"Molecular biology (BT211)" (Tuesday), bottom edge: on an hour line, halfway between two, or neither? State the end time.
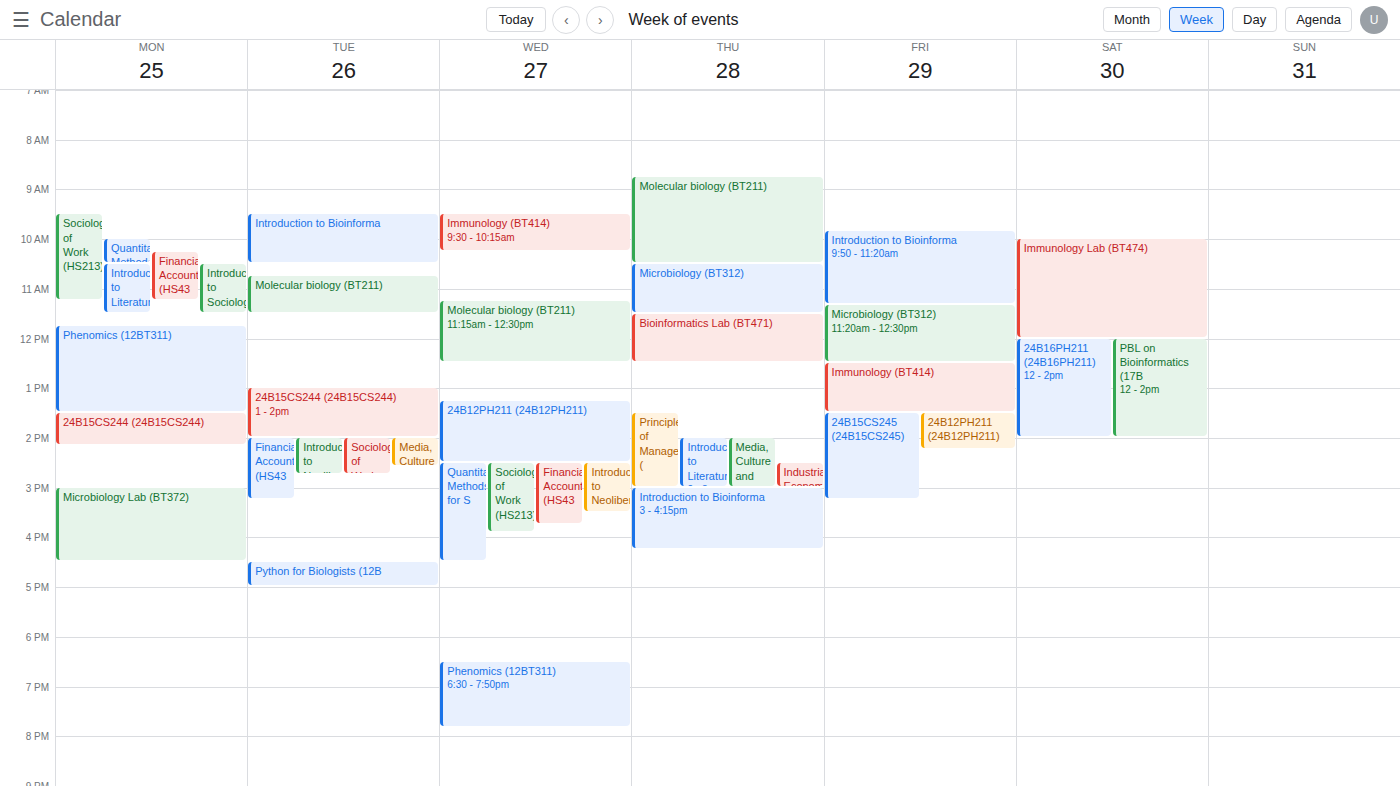
11:30 AM -- halfway between the 11 AM and 12 PM lines.